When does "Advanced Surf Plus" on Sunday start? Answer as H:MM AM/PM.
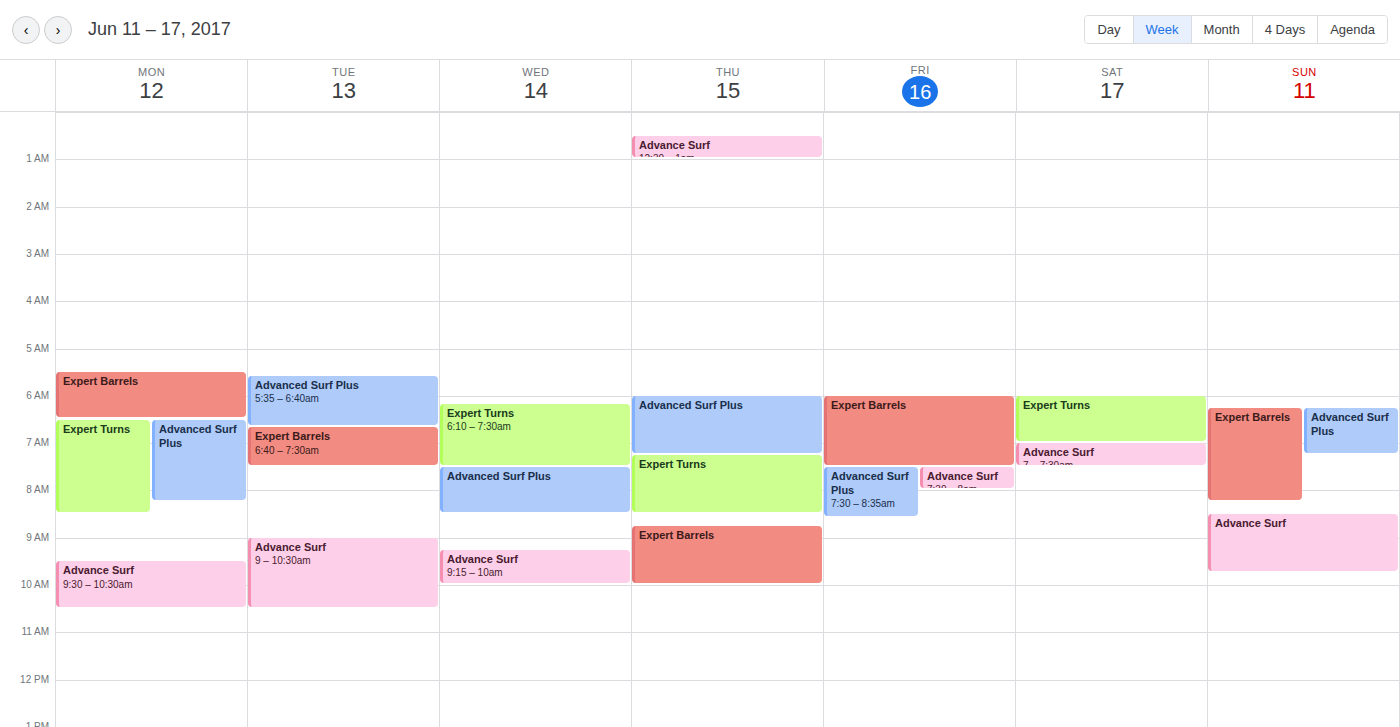
6:15 AM